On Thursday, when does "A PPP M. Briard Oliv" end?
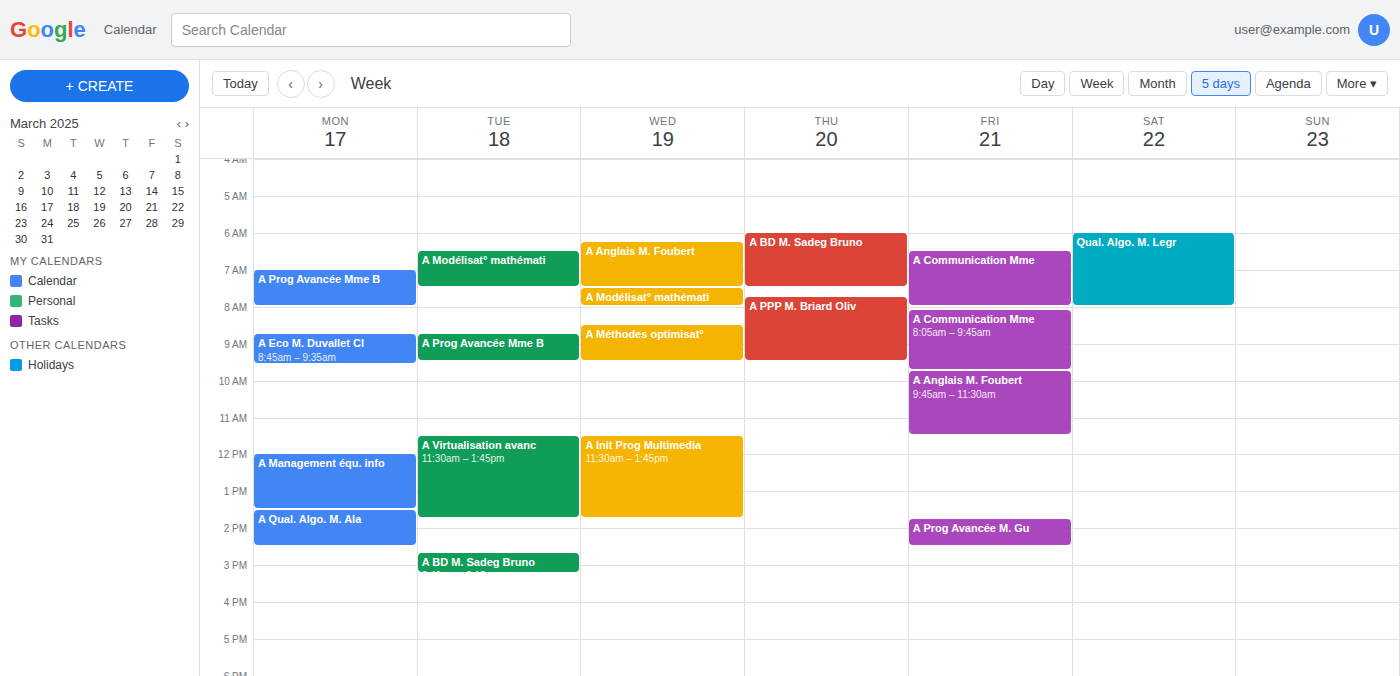
9:30 AM